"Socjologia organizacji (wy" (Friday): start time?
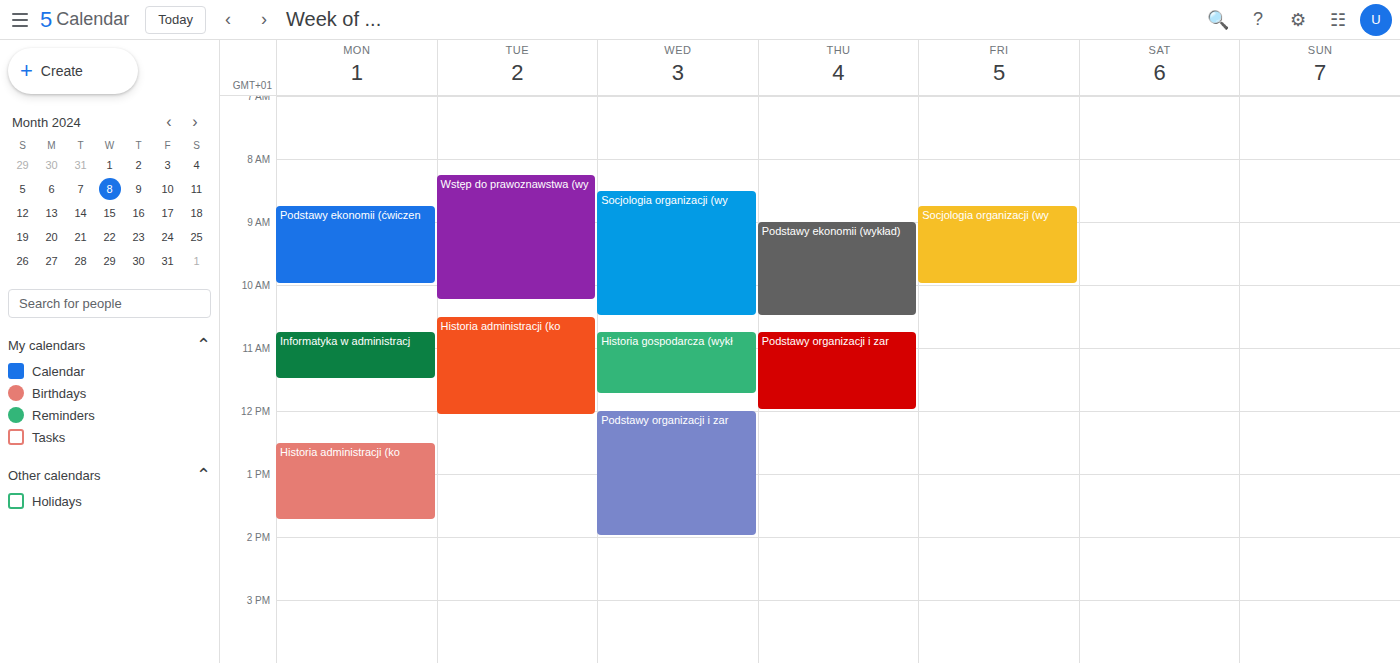
8:45 AM